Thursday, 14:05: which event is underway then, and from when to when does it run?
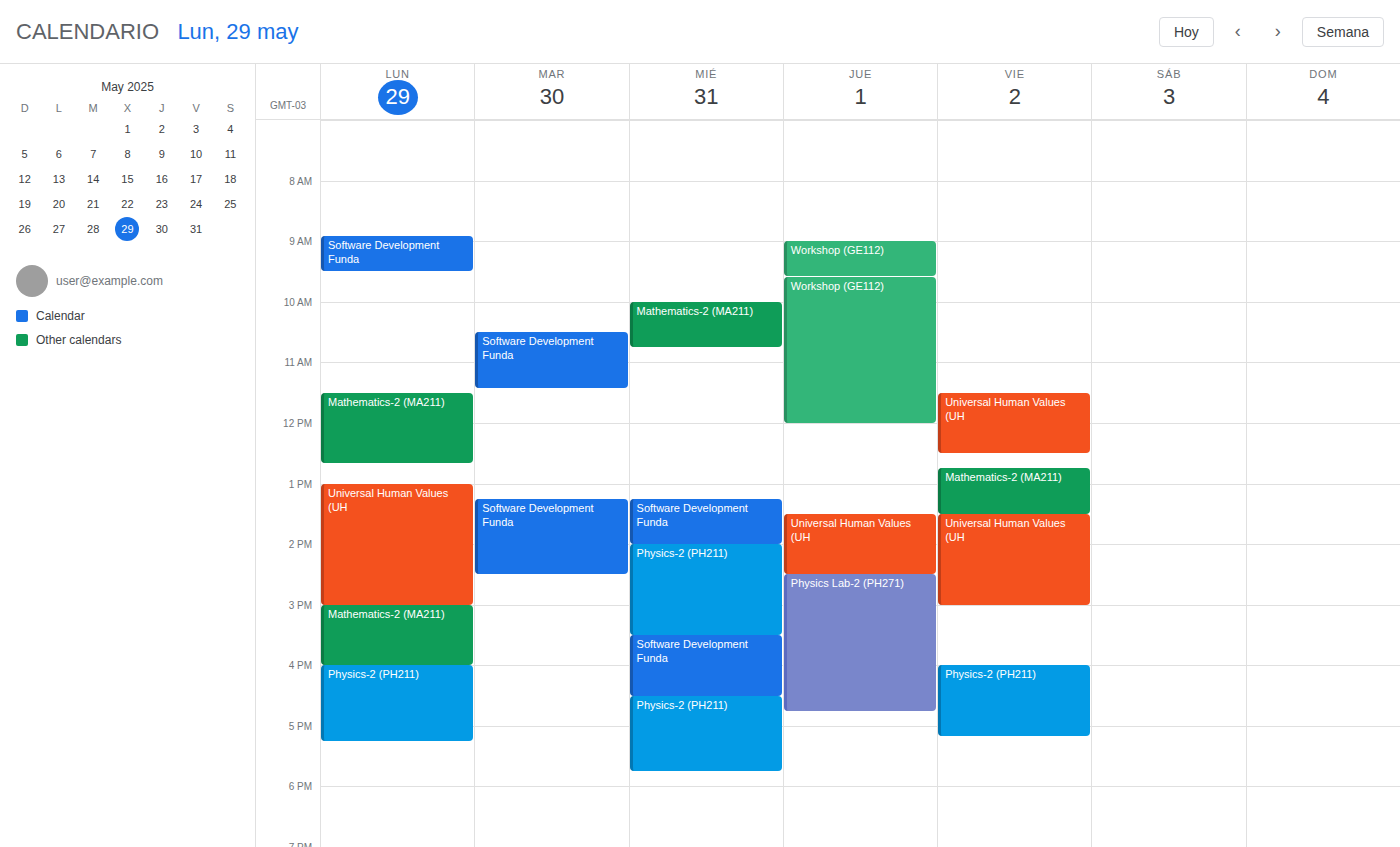
"Universal Human Values (UH", 13:30 to 14:30